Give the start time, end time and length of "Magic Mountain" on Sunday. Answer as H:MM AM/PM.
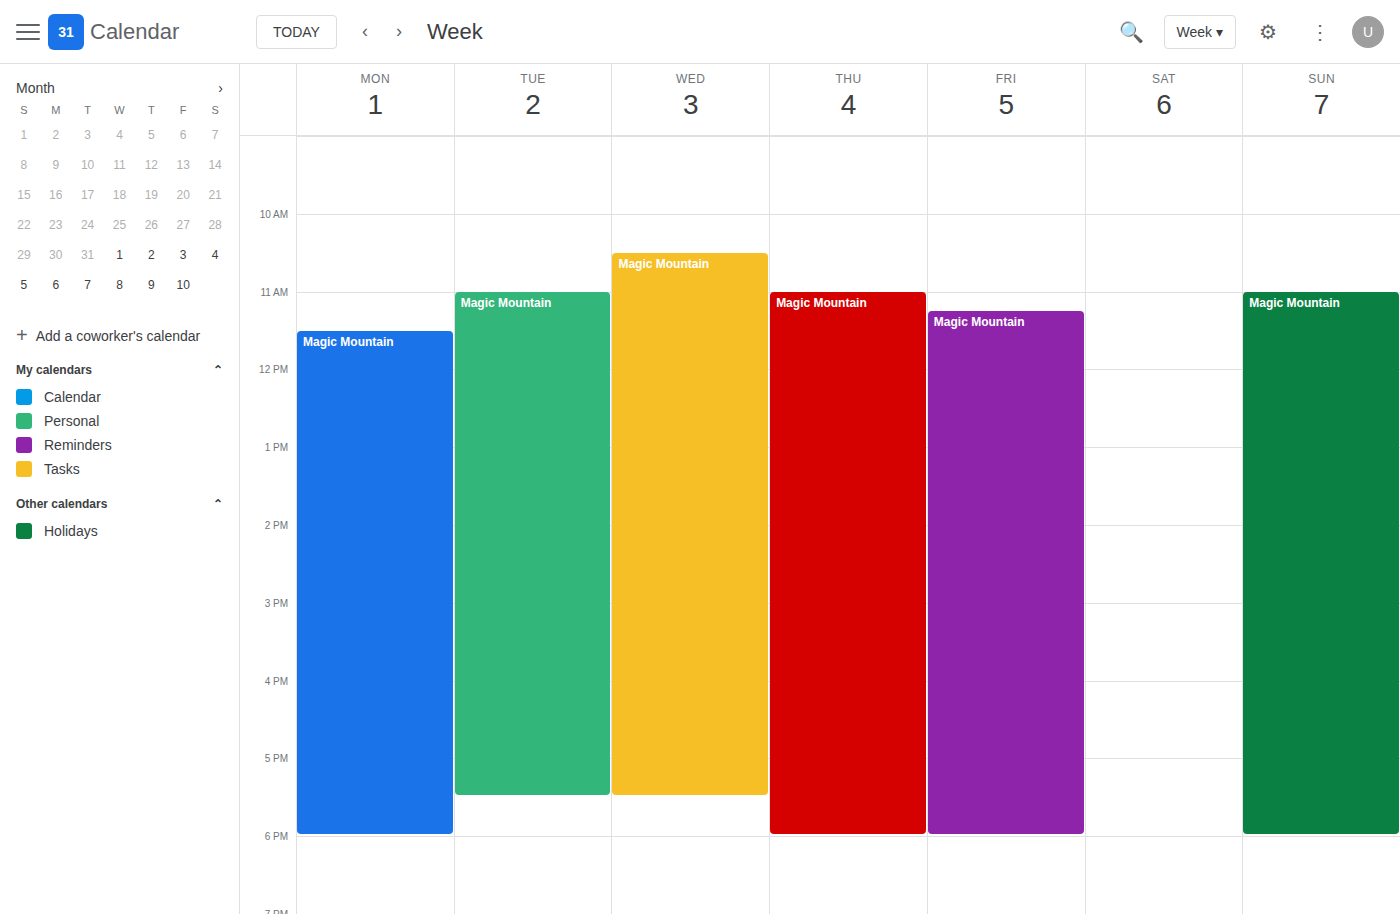
11:00 AM to 6:00 PM, 7 hours